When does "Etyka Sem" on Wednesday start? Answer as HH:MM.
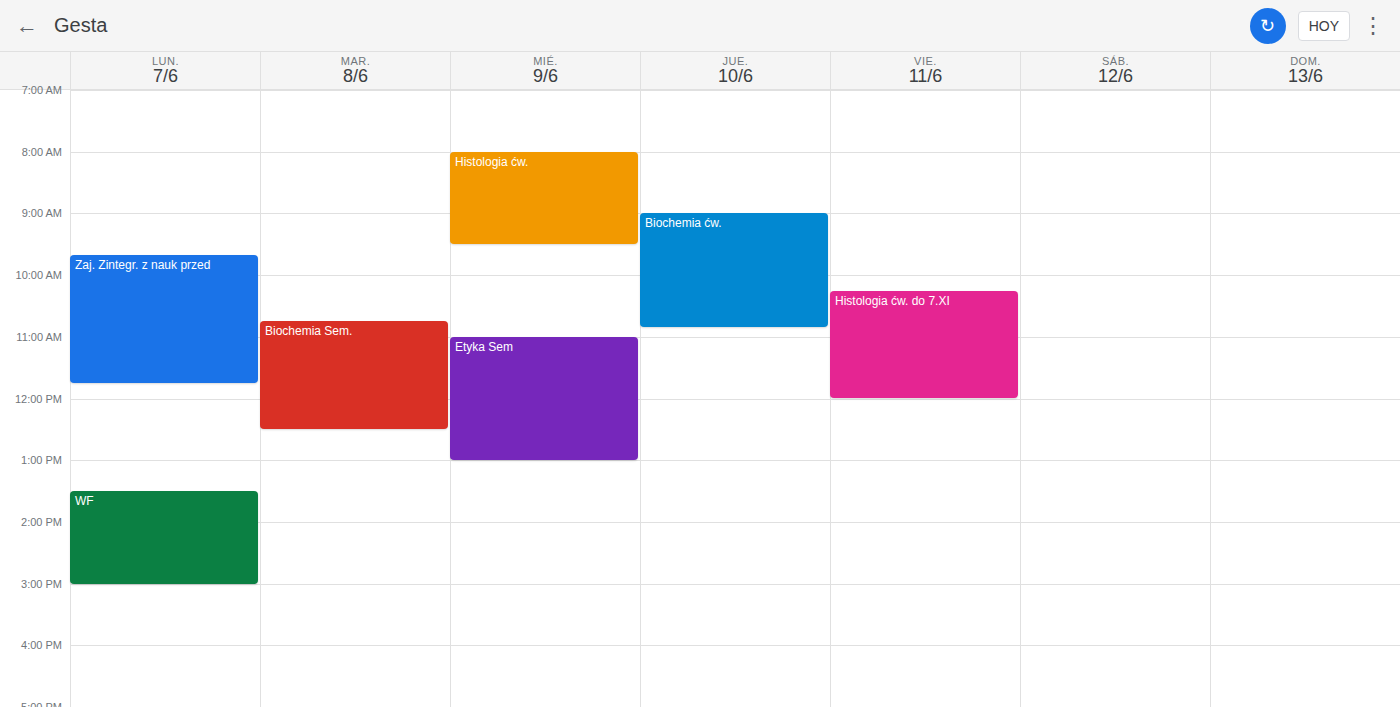
11:00